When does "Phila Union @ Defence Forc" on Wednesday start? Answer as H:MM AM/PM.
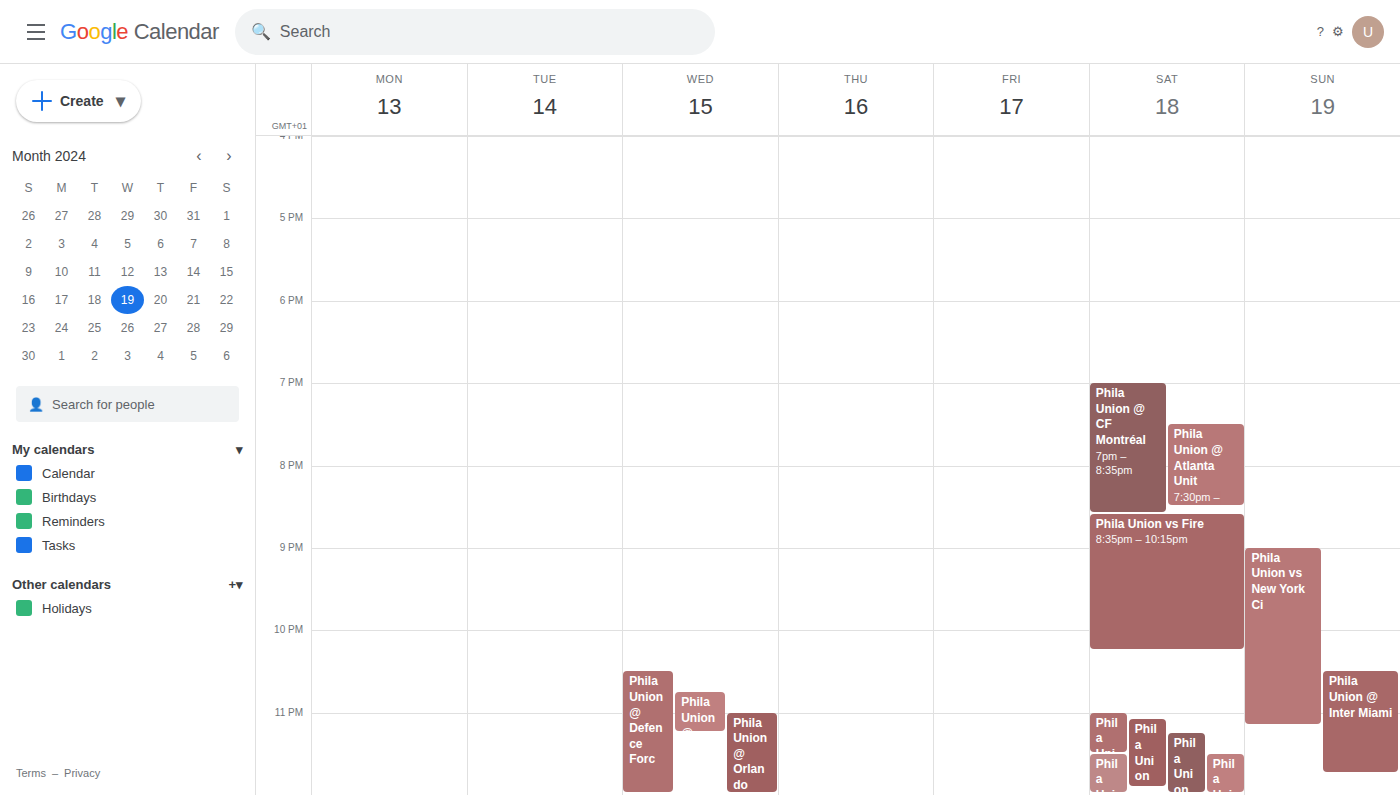
10:30 PM